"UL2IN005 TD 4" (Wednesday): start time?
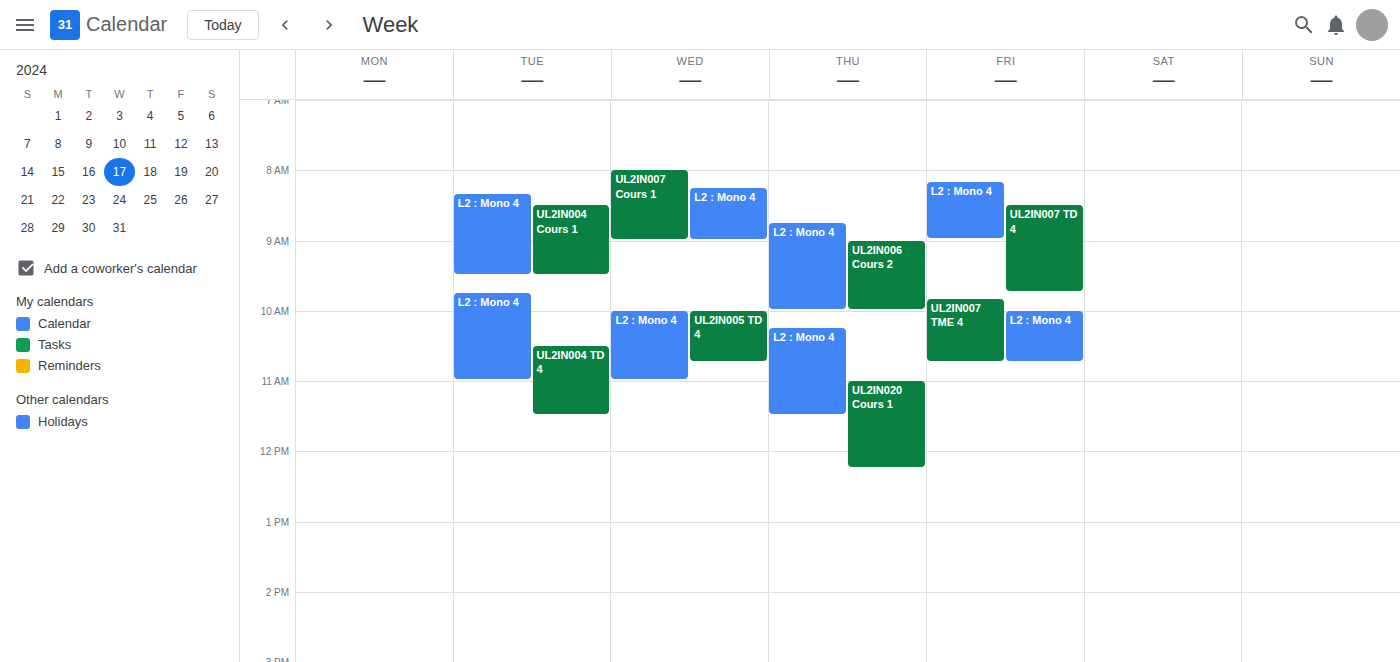
10:00 AM